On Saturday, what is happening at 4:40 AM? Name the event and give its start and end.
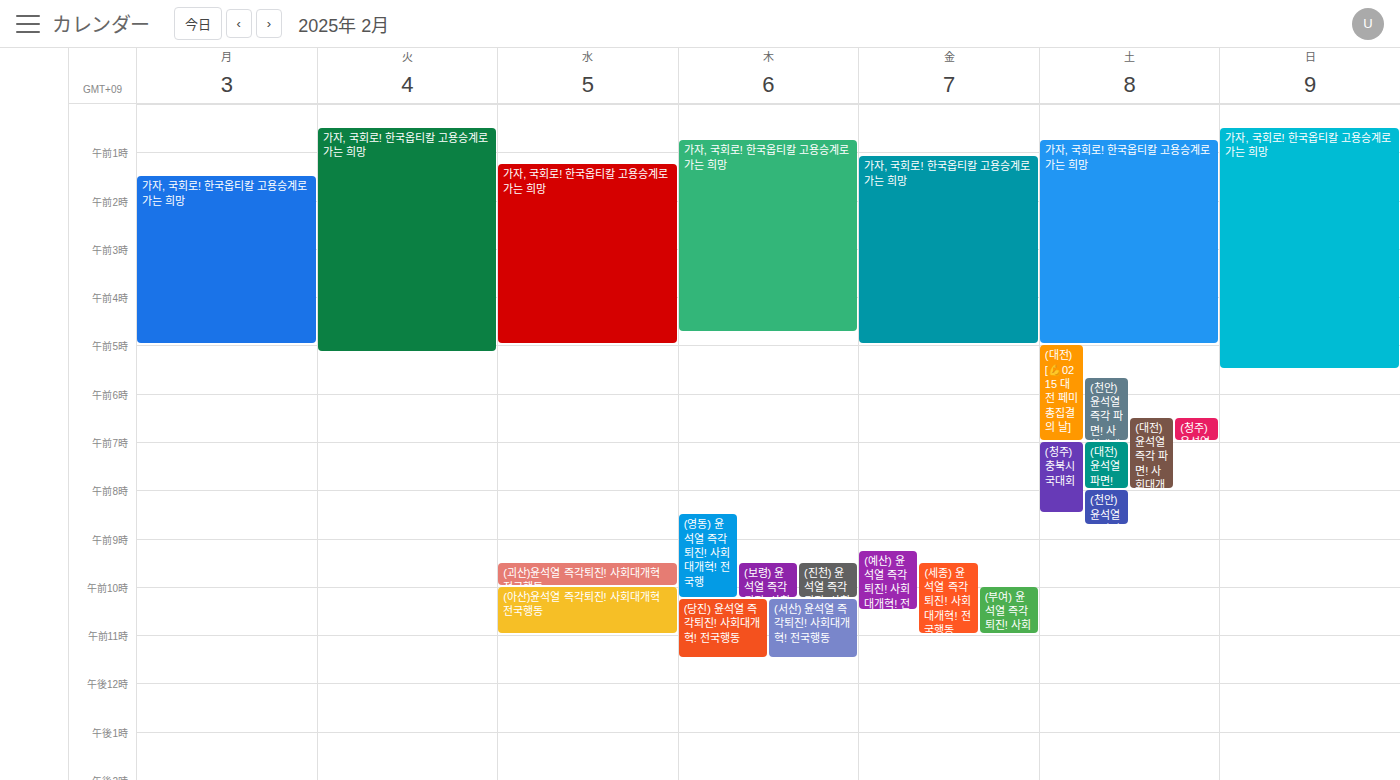
"가자, 국회로! 한국옵티칼 고용승계로 가는 희망", 12:45 AM to 5:00 AM